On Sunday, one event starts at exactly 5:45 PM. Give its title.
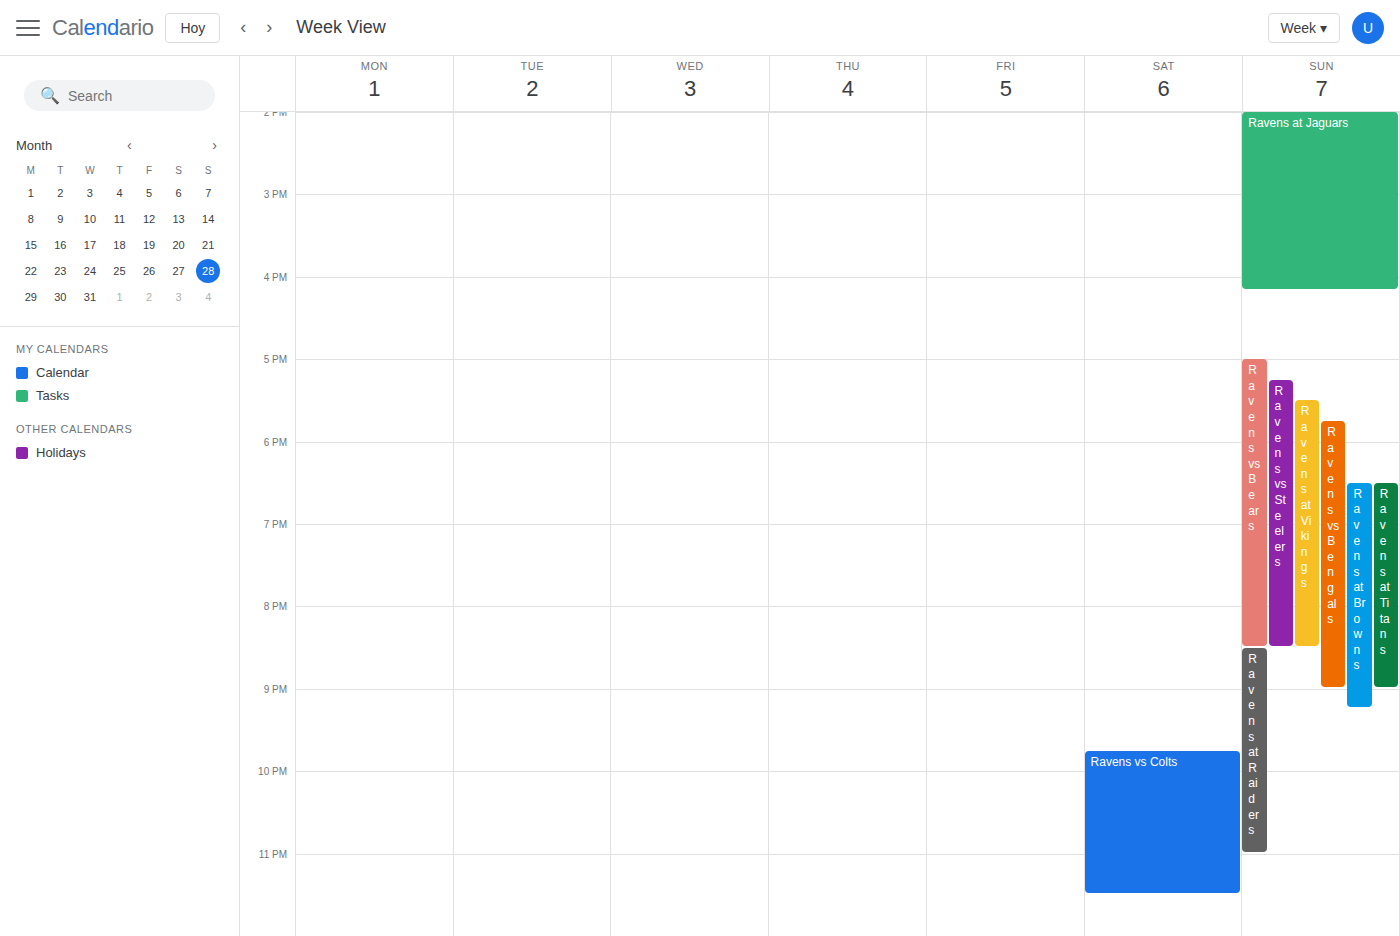
"Ravens vs Bengals"